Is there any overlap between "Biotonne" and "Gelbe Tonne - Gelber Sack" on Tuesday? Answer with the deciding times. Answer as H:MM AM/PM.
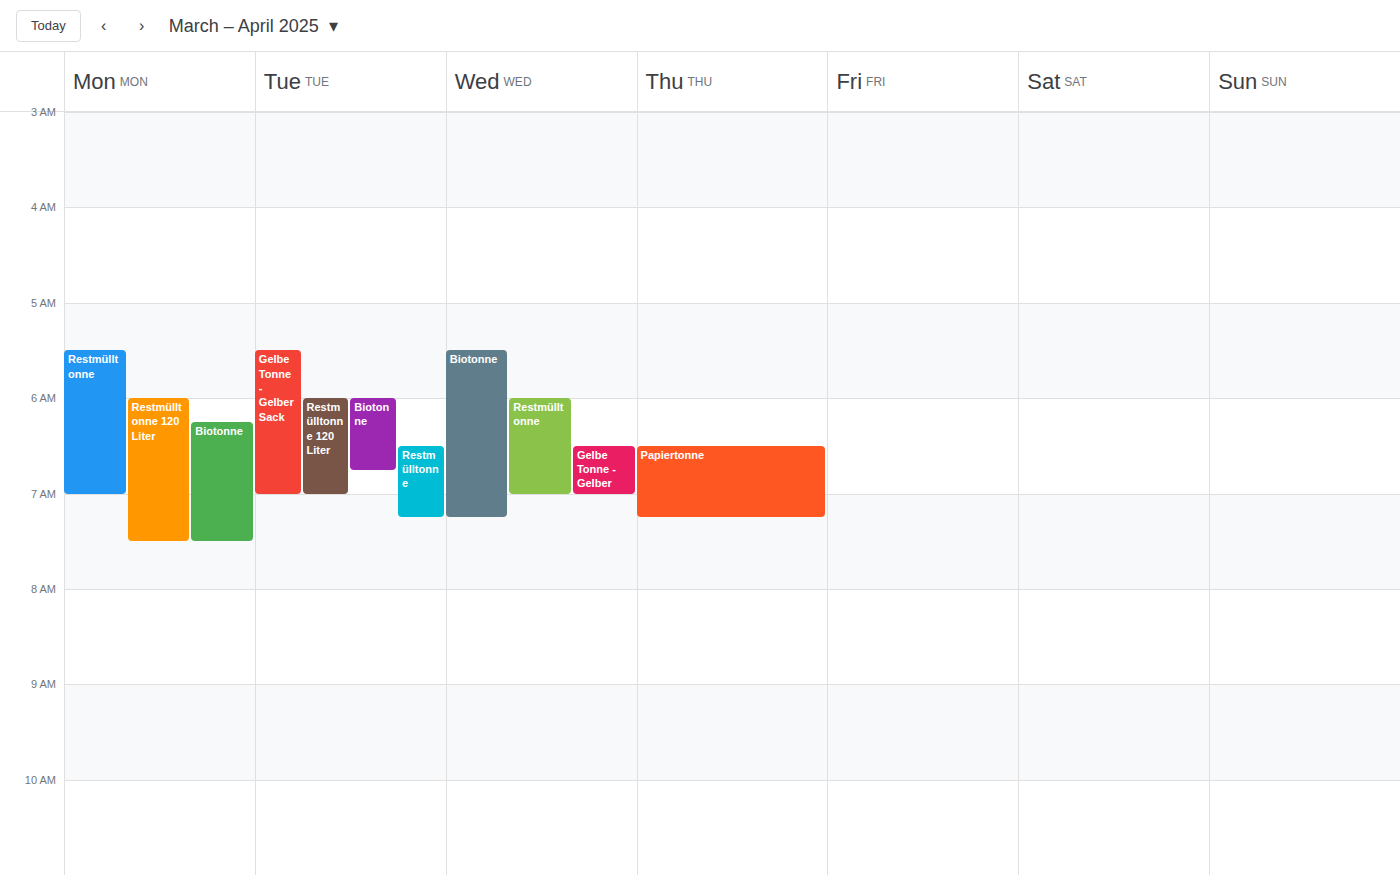
"Biotonne" runs 6:00 AM to 6:45 AM, inside "Gelbe Tonne - Gelber Sack" -- they overlap.